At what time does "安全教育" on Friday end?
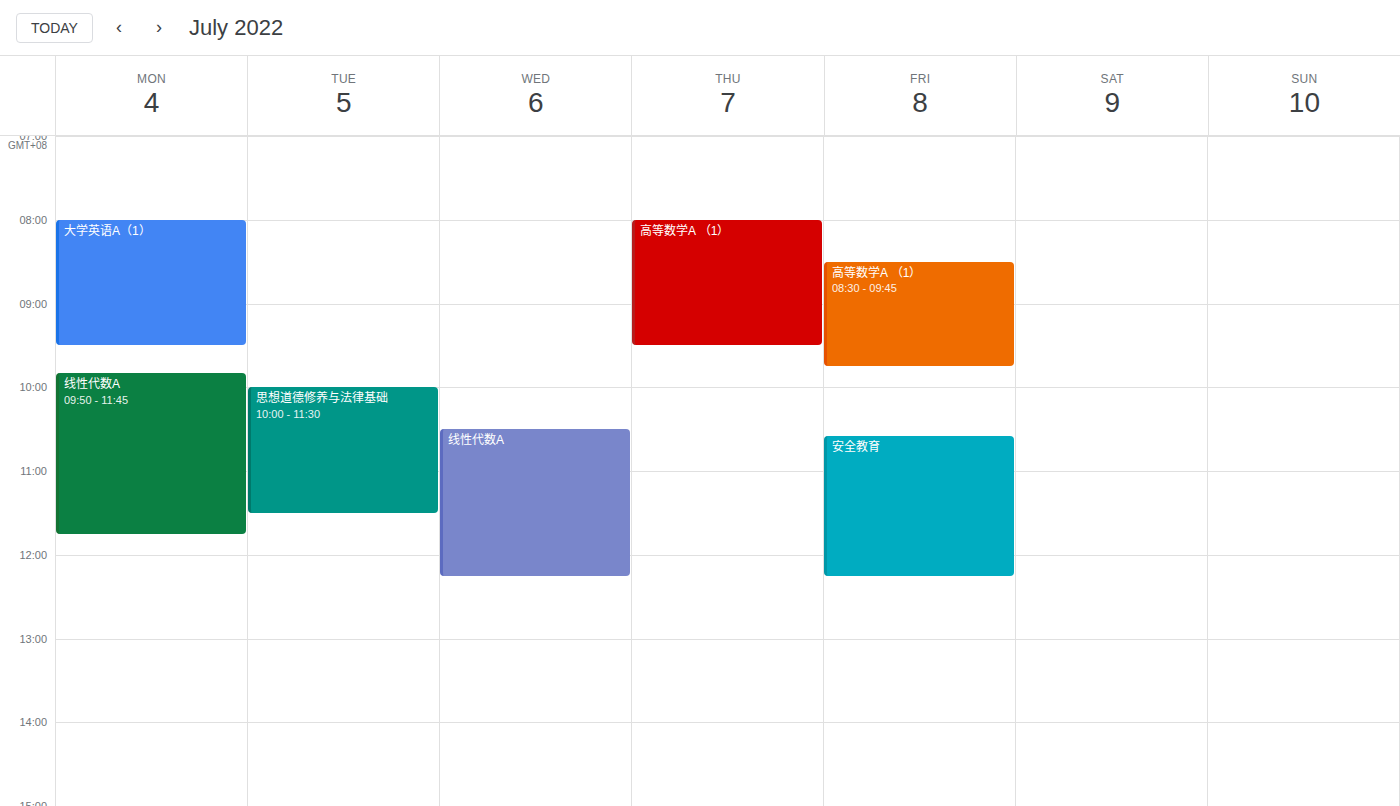
12:15 PM